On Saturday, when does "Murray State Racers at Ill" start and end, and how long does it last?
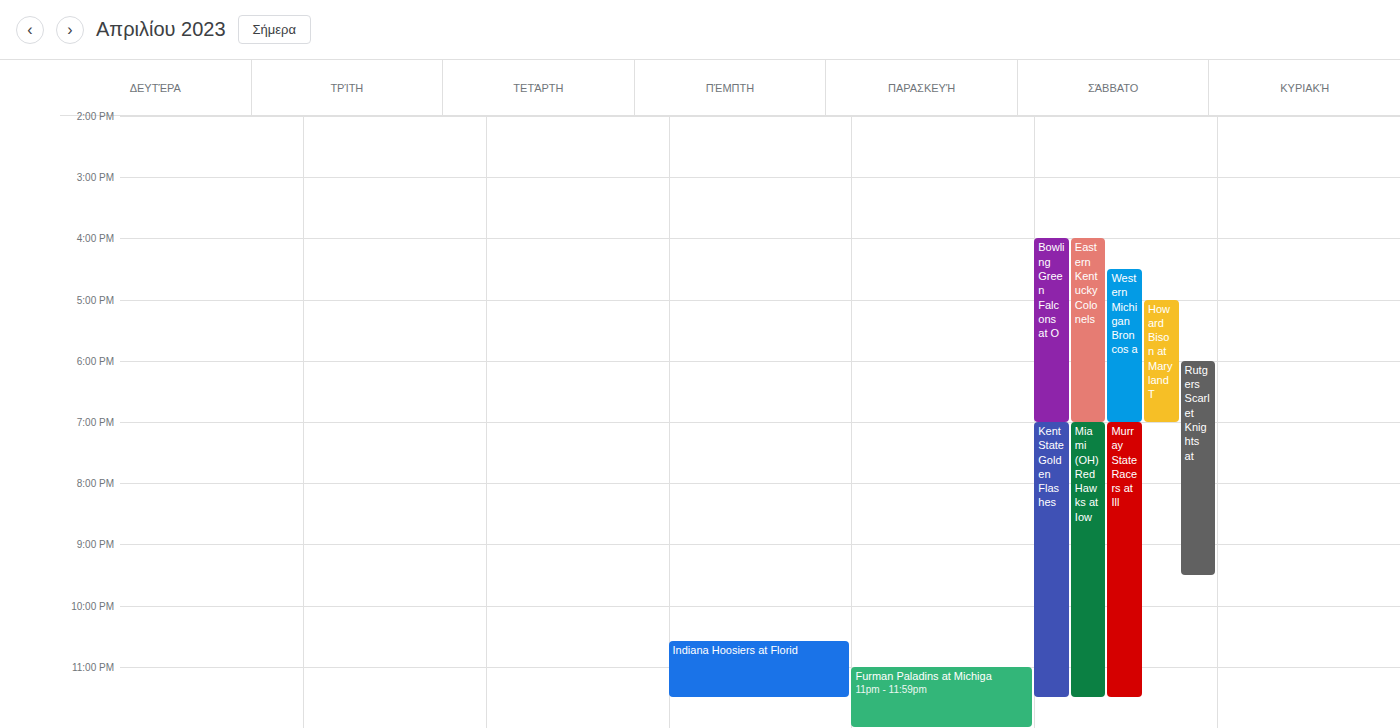
7:00 PM to 11:30 PM, 4 hours 30 minutes